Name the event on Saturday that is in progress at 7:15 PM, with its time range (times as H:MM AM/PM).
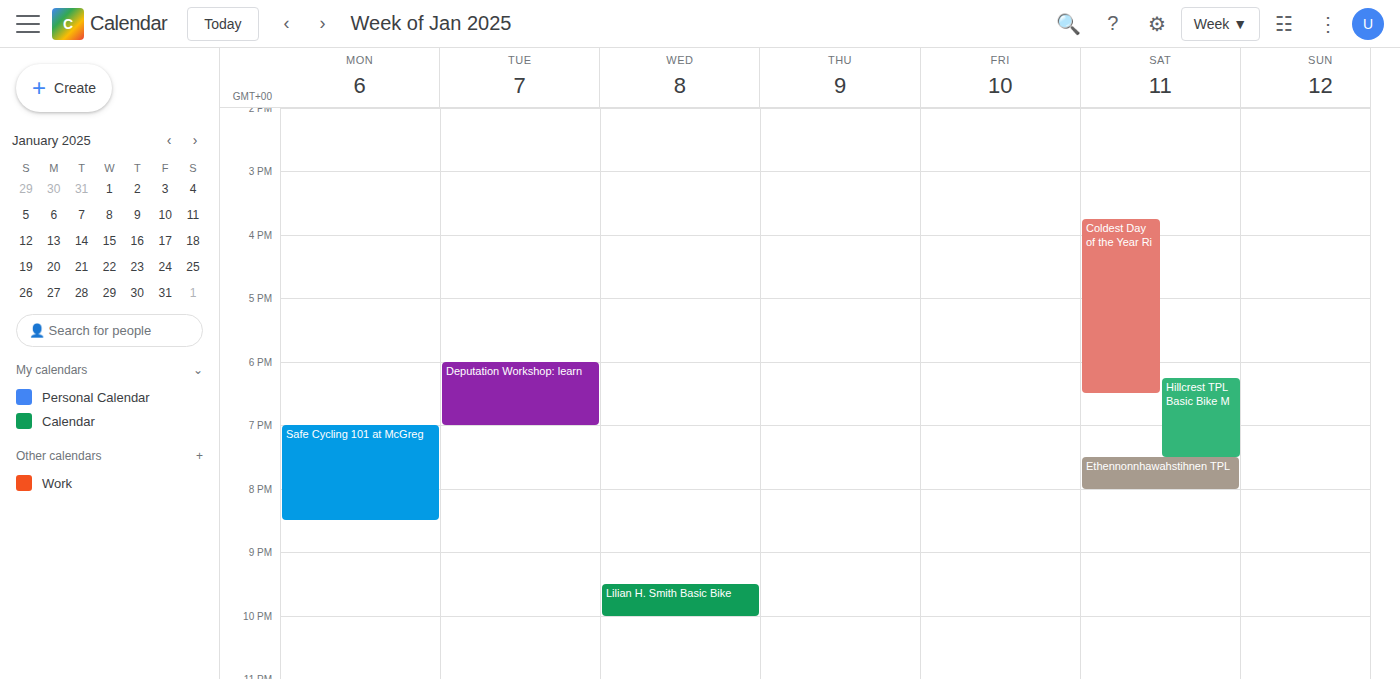
"Hillcrest TPL Basic Bike M", 6:15 PM to 7:30 PM